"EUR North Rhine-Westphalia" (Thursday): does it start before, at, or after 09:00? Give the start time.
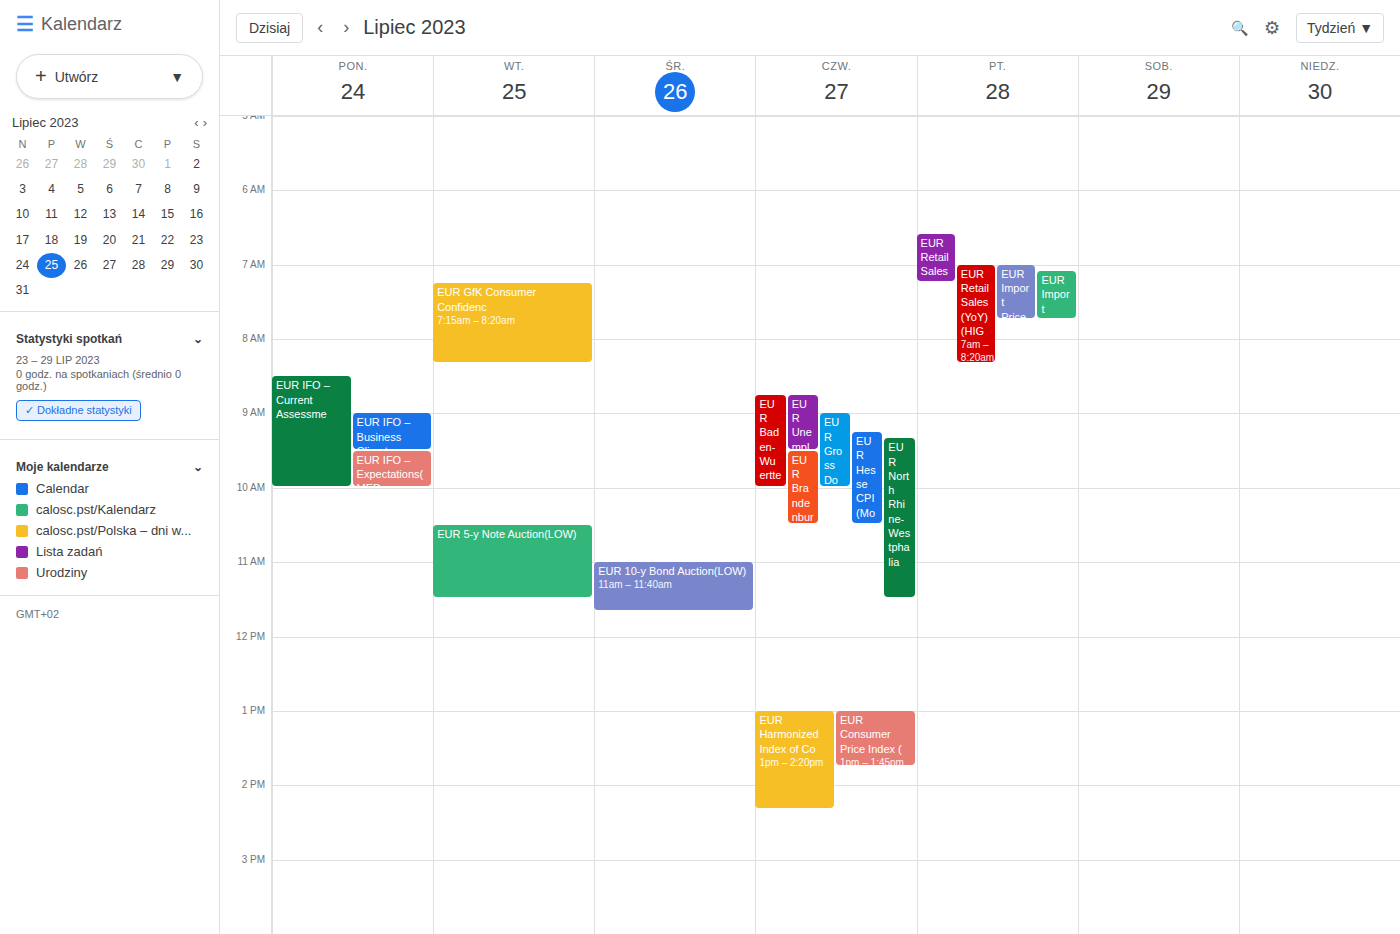
09:20 -- after 09:00, 20 minutes below the 09:00 line.